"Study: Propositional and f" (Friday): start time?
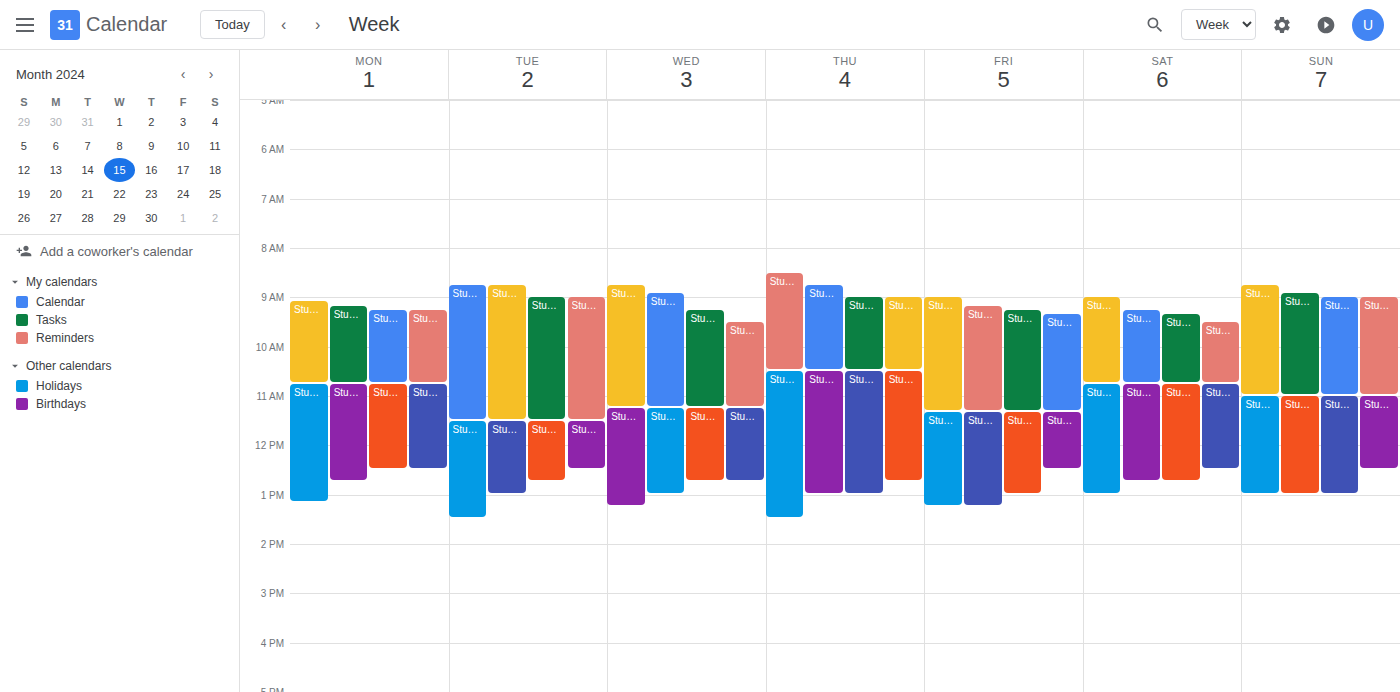
9:00 AM